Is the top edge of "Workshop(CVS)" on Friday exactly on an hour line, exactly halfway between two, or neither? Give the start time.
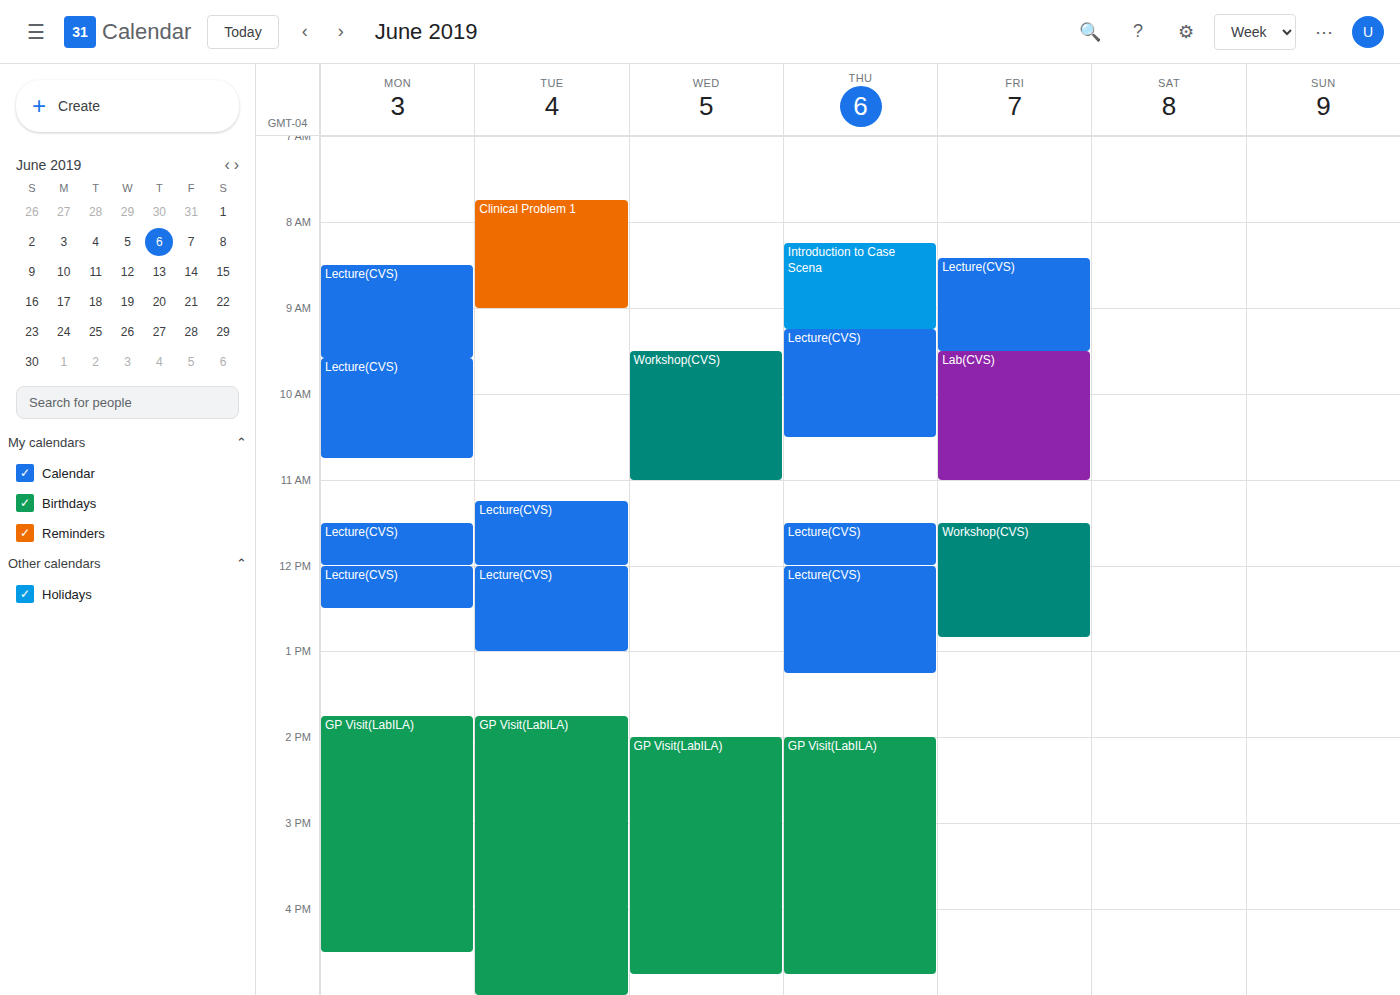
11:30 AM -- halfway between the 11 AM and 12 PM lines.